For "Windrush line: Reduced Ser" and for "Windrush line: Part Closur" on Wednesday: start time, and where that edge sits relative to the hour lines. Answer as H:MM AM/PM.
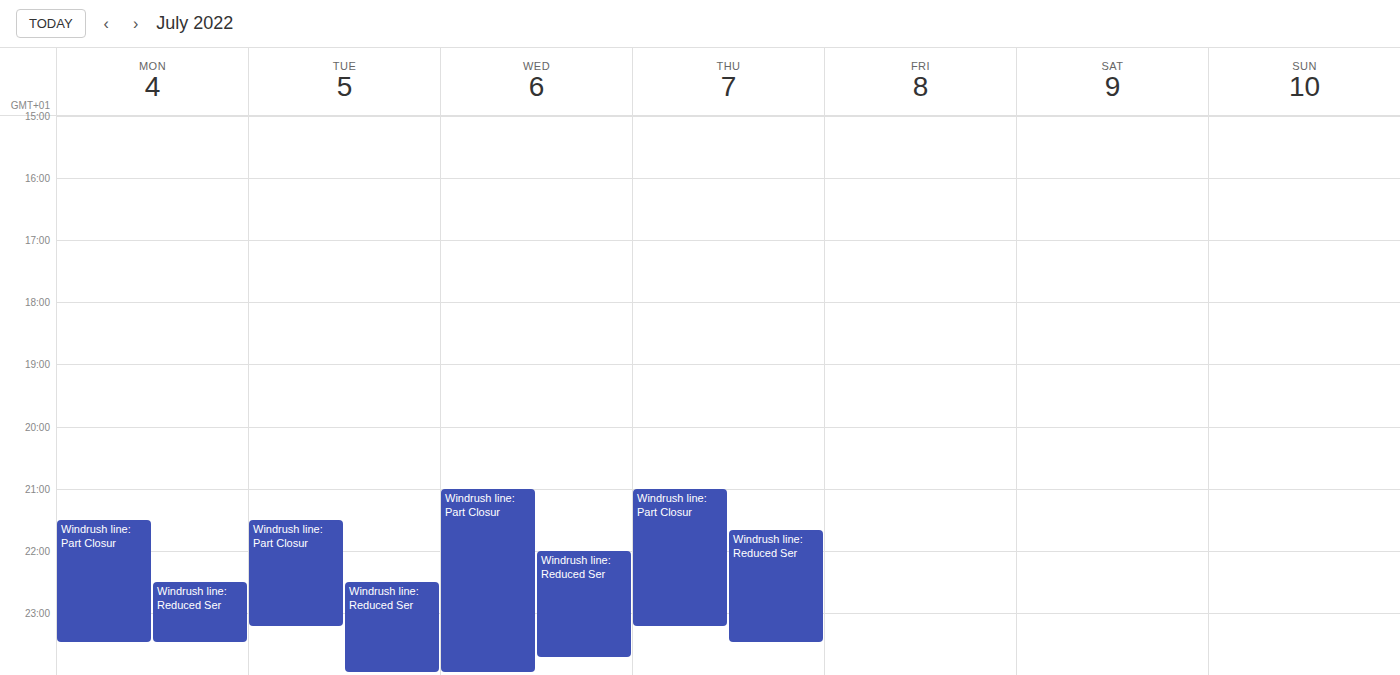
"Windrush line: Reduced Ser": 10:00 PM, exactly on the 10 PM line. "Windrush line: Part Closur": 9:00 PM, exactly on the 9 PM line.